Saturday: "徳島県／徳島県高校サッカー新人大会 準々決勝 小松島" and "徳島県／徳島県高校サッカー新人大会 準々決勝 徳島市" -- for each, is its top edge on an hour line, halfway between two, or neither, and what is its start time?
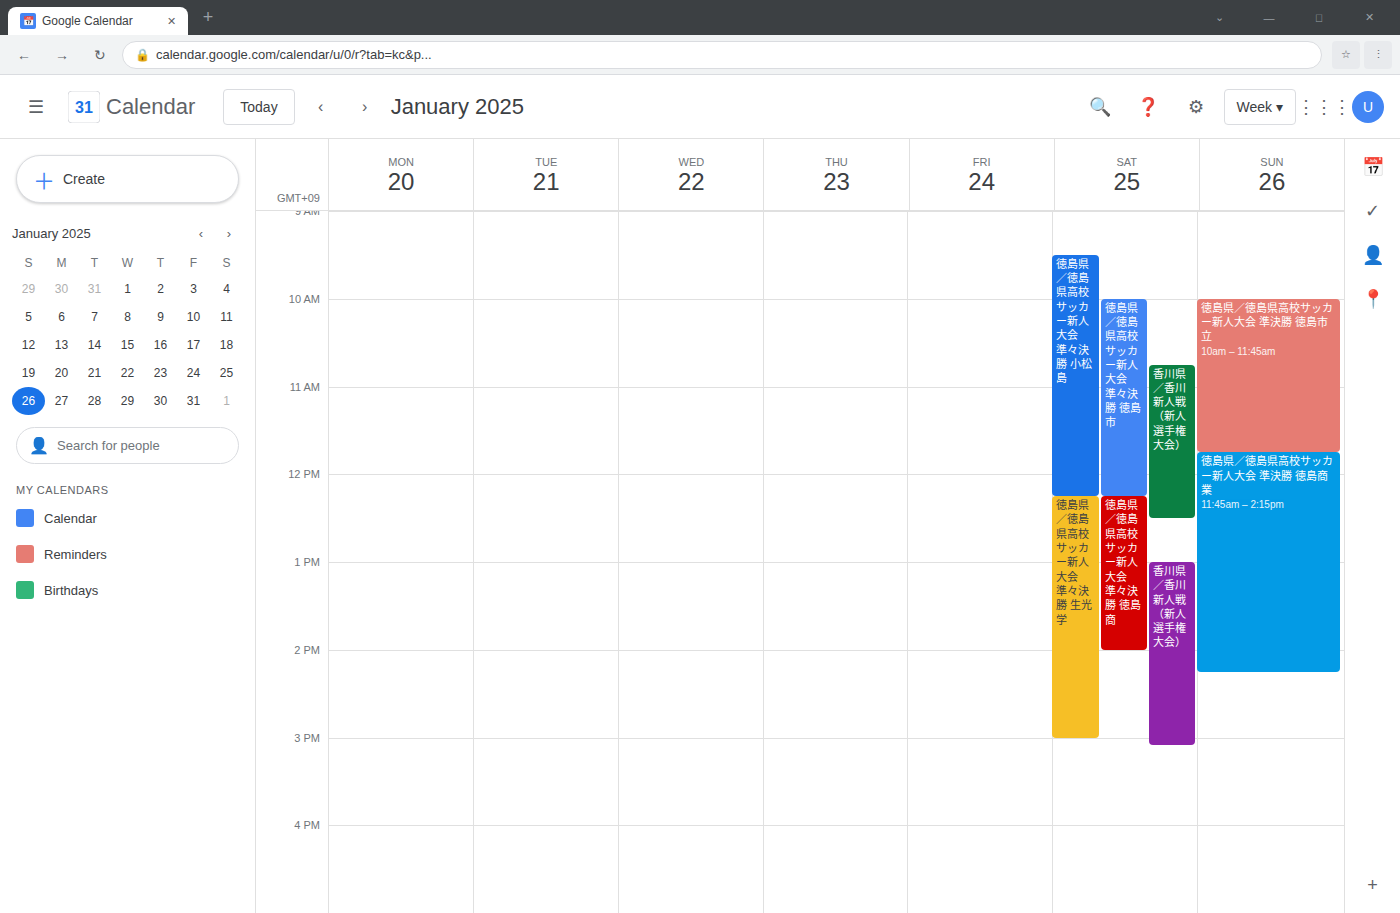
"徳島県／徳島県高校サッカー新人大会 準々決勝 小松島": 9:30 AM, halfway between the 9 AM and 10 AM lines. "徳島県／徳島県高校サッカー新人大会 準々決勝 徳島市": 10:00 AM, exactly on the 10 AM line.